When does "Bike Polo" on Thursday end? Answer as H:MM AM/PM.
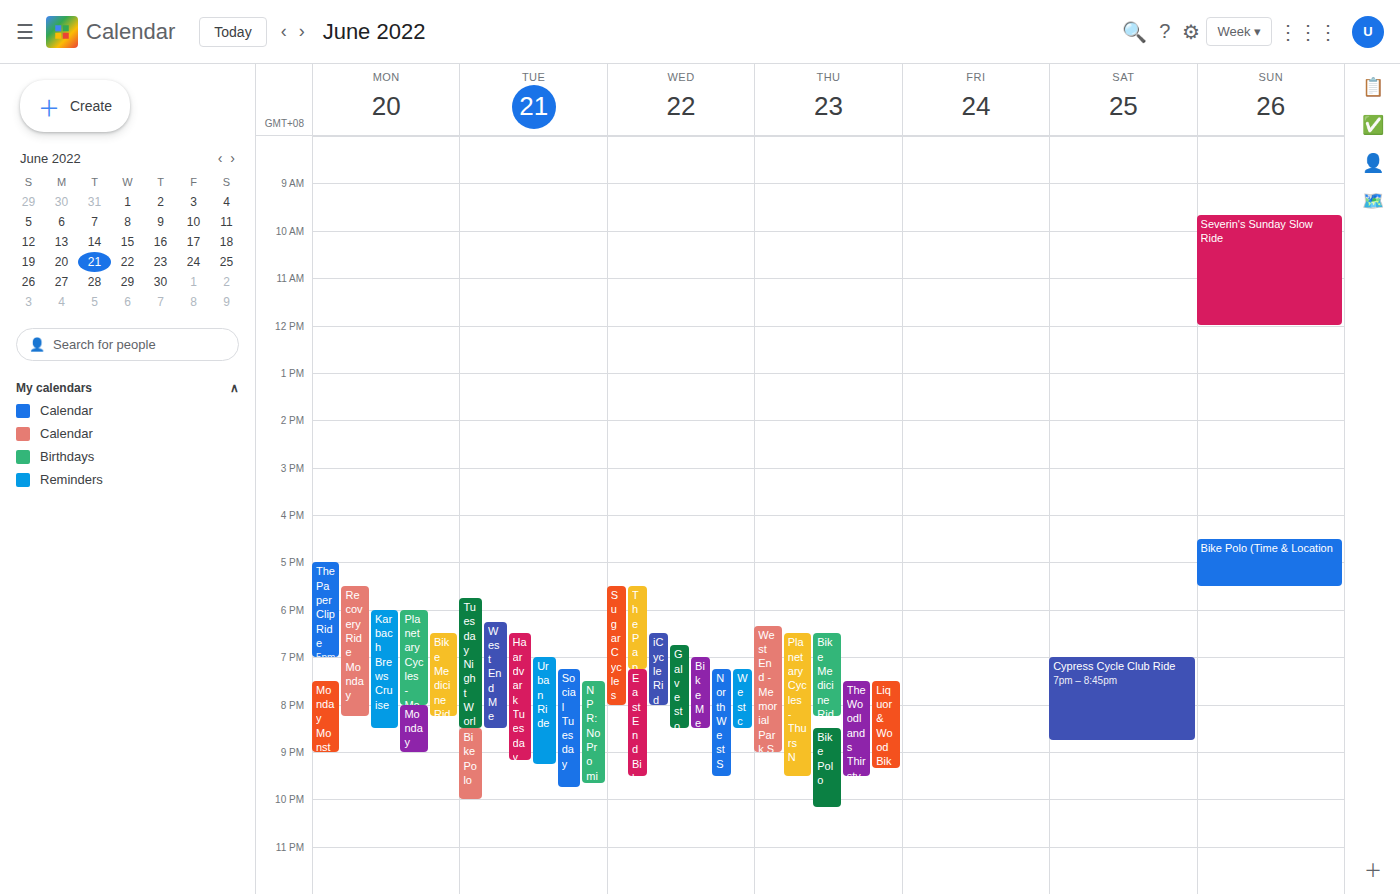
10:10 PM